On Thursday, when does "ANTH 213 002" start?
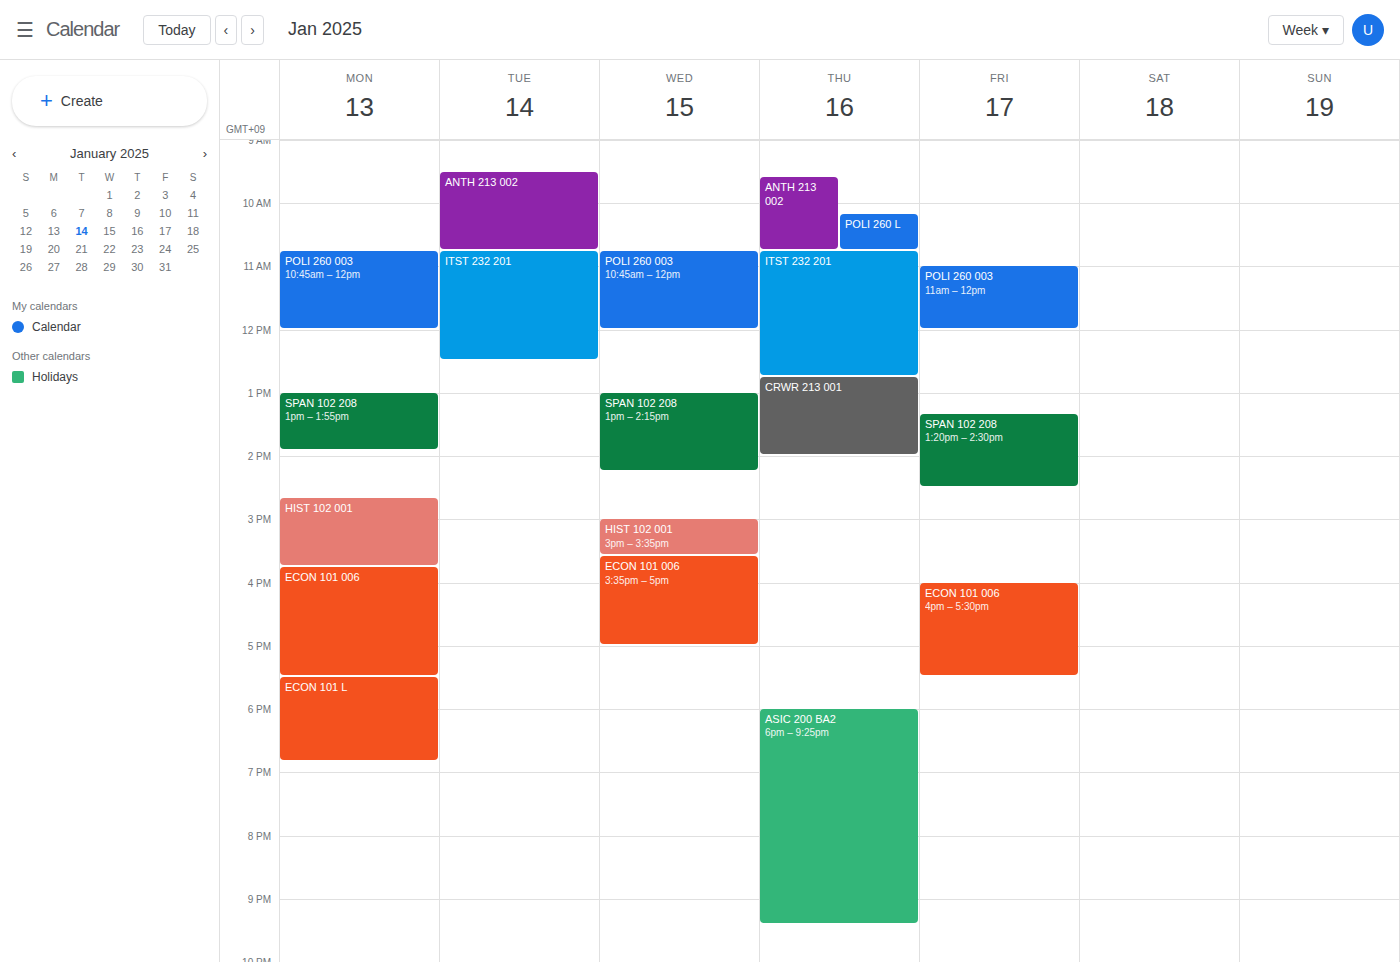
9:35 AM